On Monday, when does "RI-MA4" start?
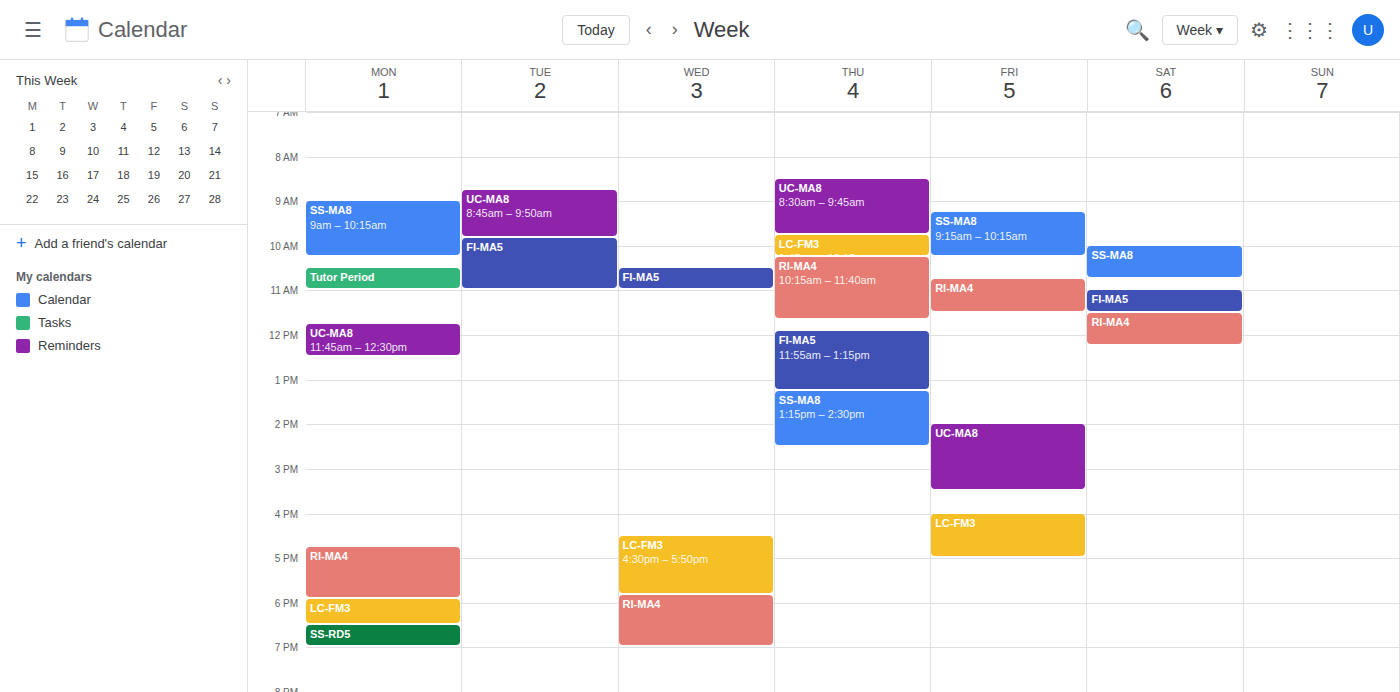
4:45 PM